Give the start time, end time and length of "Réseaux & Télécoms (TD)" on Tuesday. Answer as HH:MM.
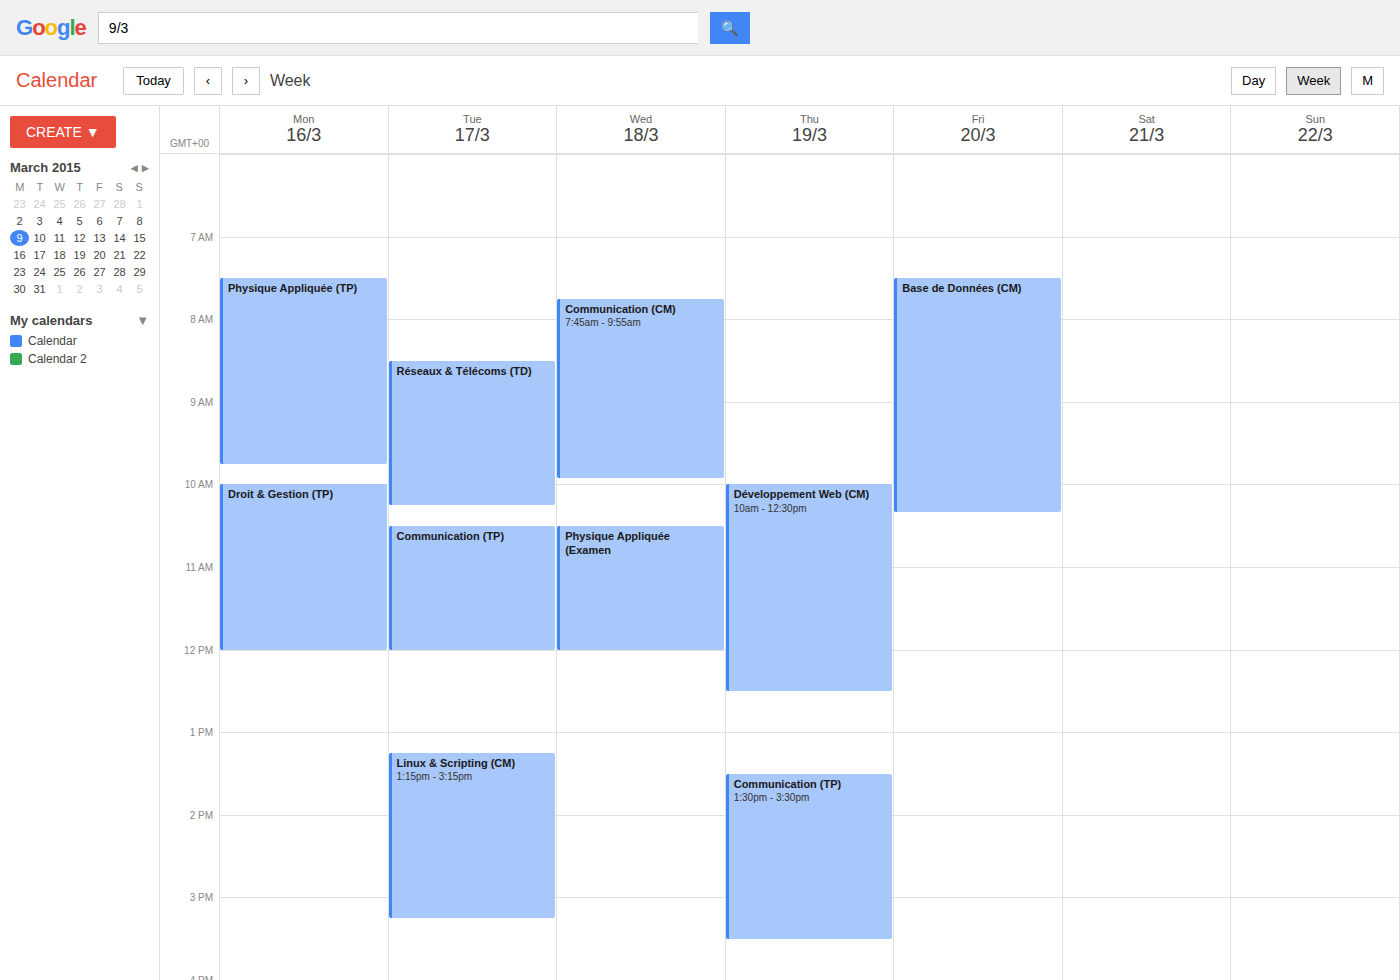
08:30 to 10:15, 1 hour 45 minutes